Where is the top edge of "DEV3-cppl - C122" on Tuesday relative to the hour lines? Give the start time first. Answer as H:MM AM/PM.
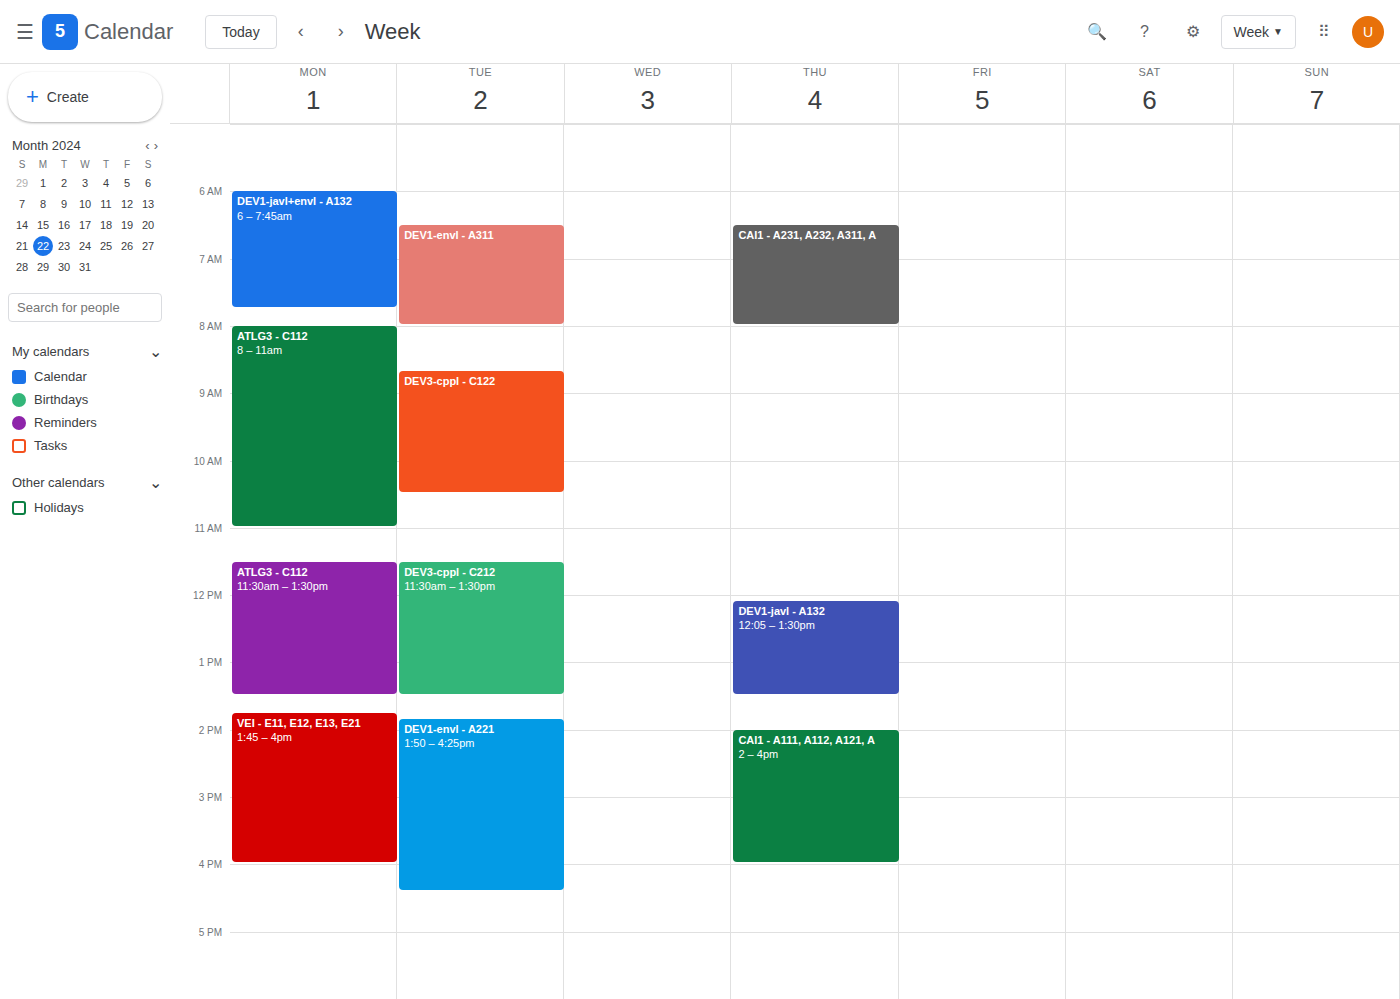
8:40 AM -- neither: 40 minutes below the 8 AM line and 20 minutes above the 9 AM line.